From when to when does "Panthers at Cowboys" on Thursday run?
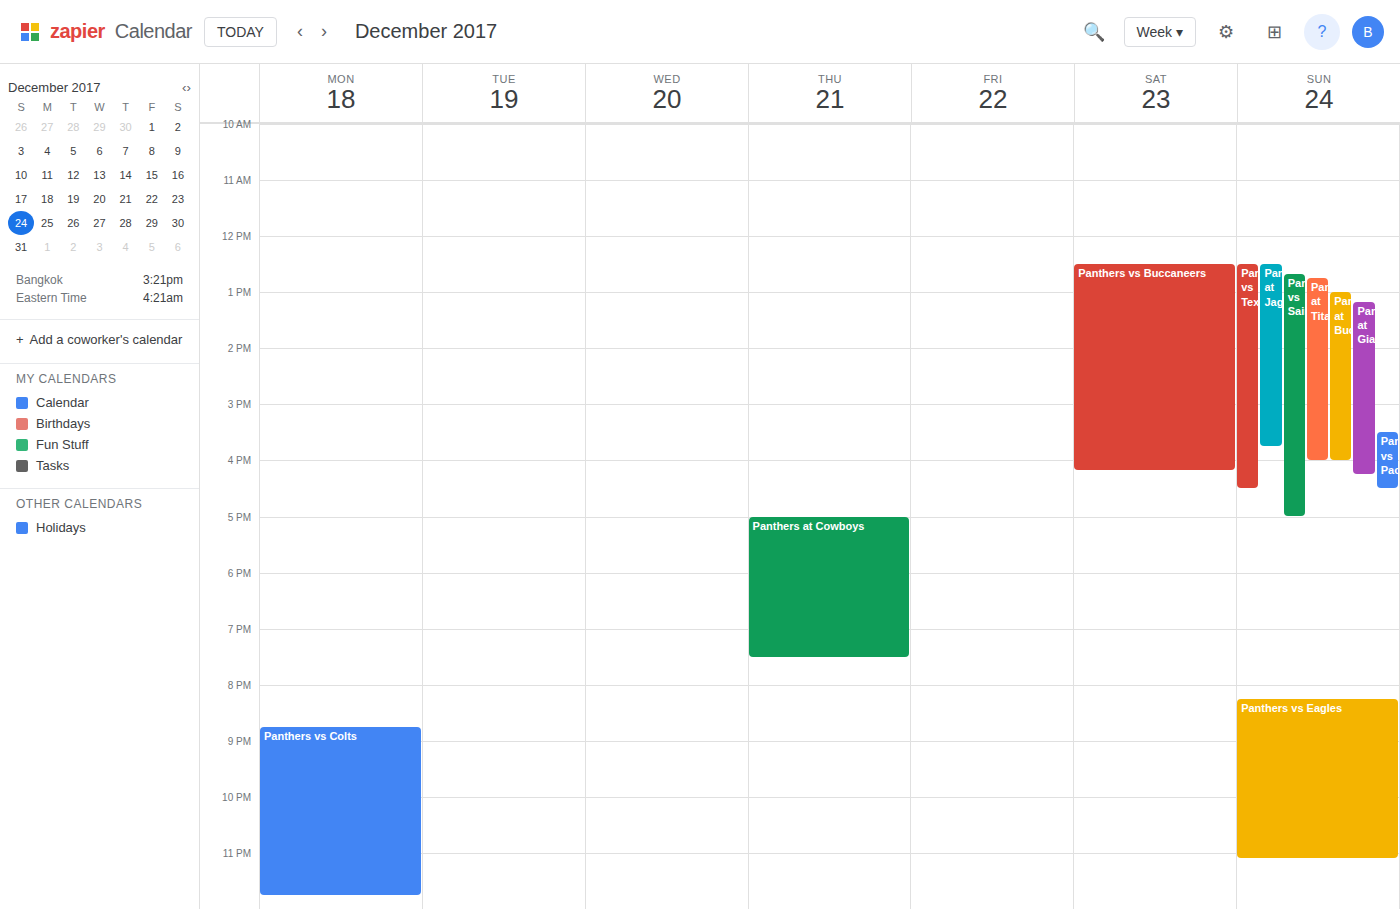
5:00 PM to 7:30 PM